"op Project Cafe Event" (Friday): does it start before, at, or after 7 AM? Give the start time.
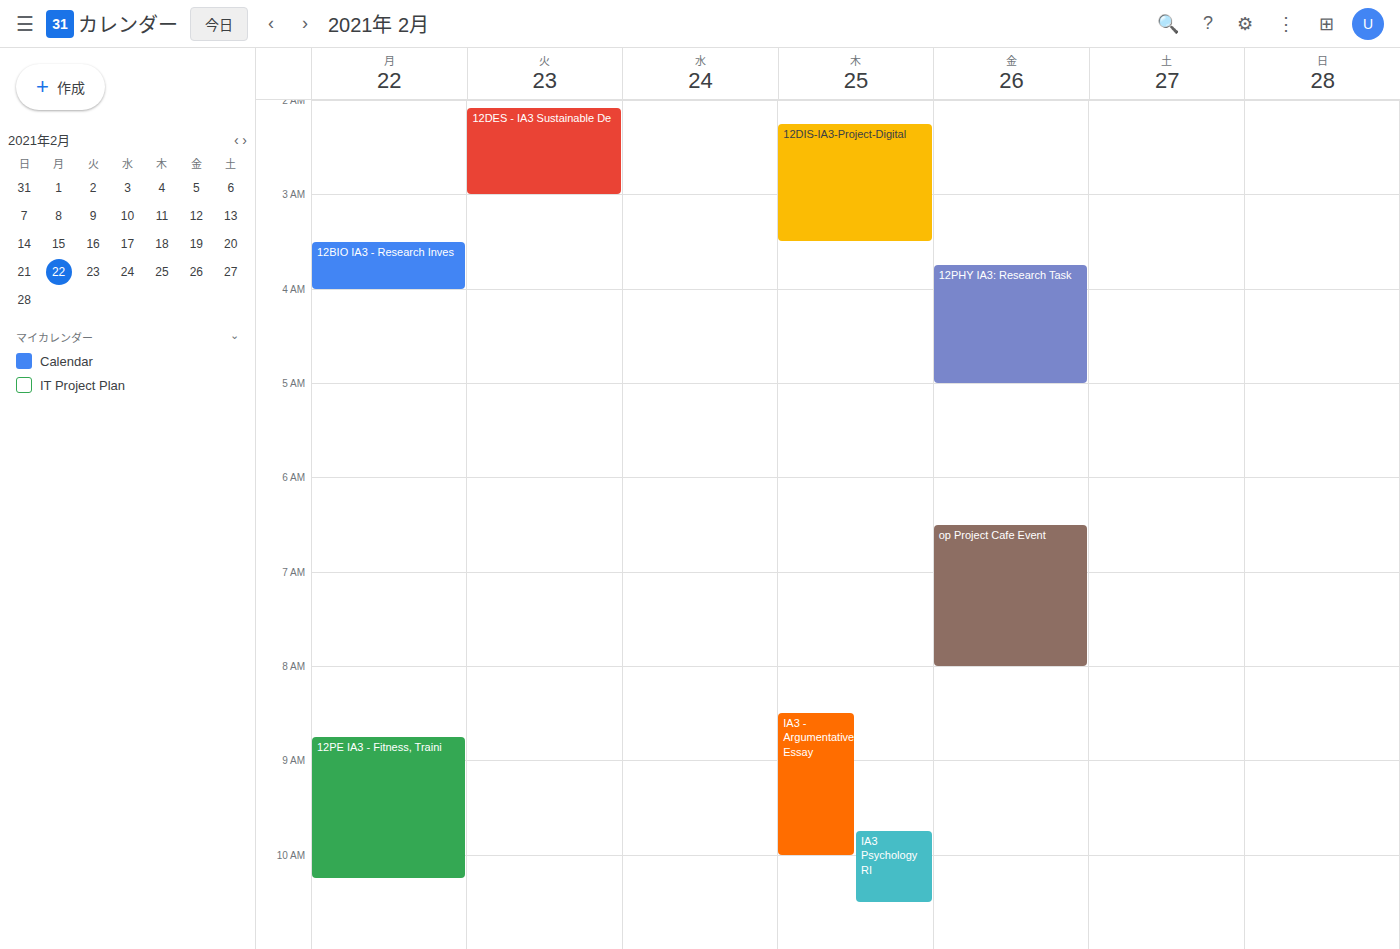
6:30 AM -- before 7 AM, 30 minutes above the 7 AM line.